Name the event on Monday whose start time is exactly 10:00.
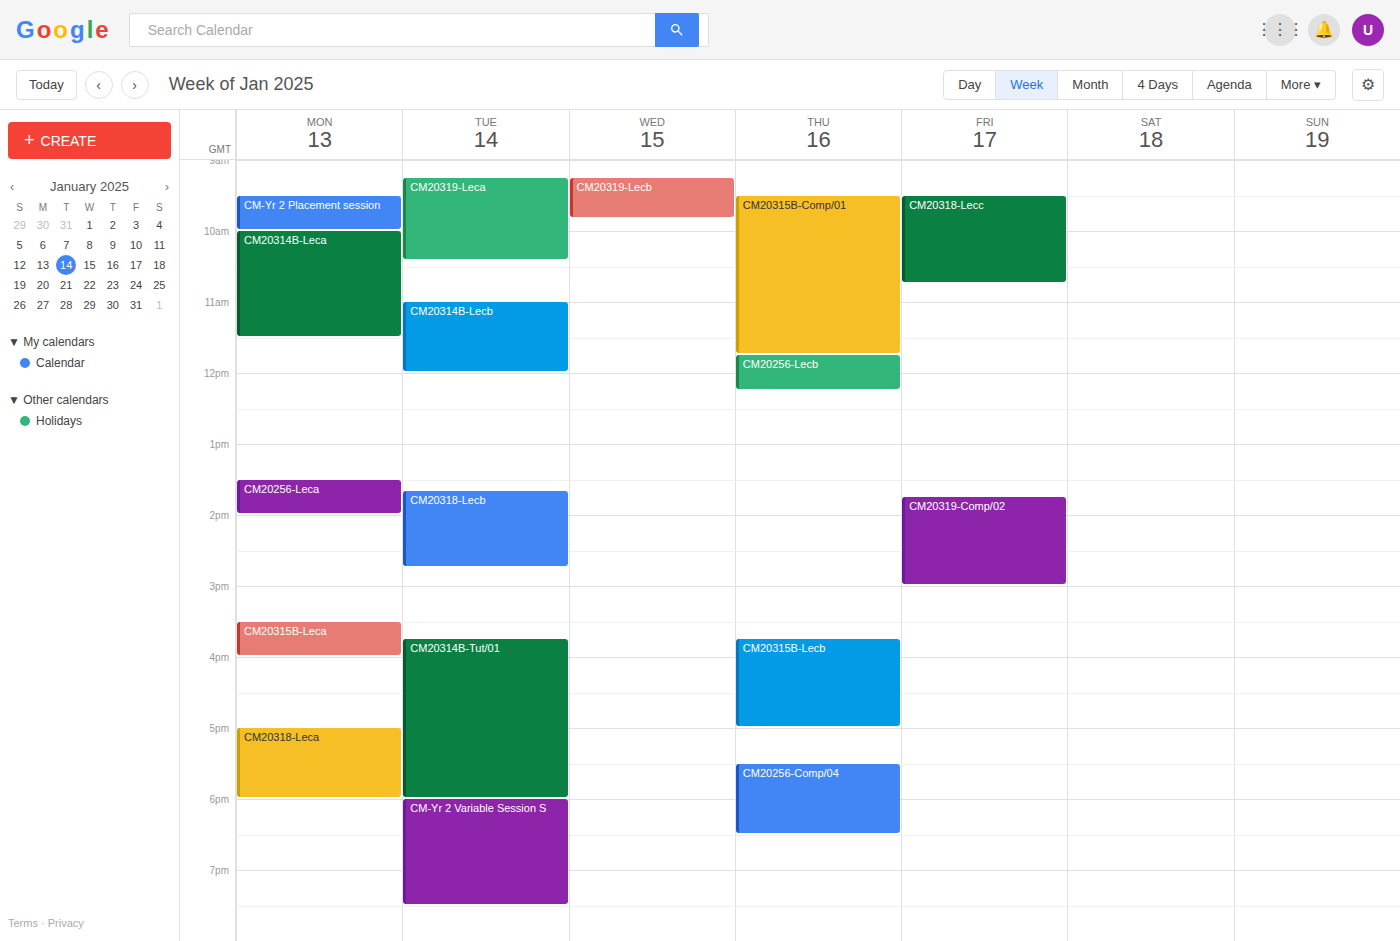
"CM20314B-Leca"